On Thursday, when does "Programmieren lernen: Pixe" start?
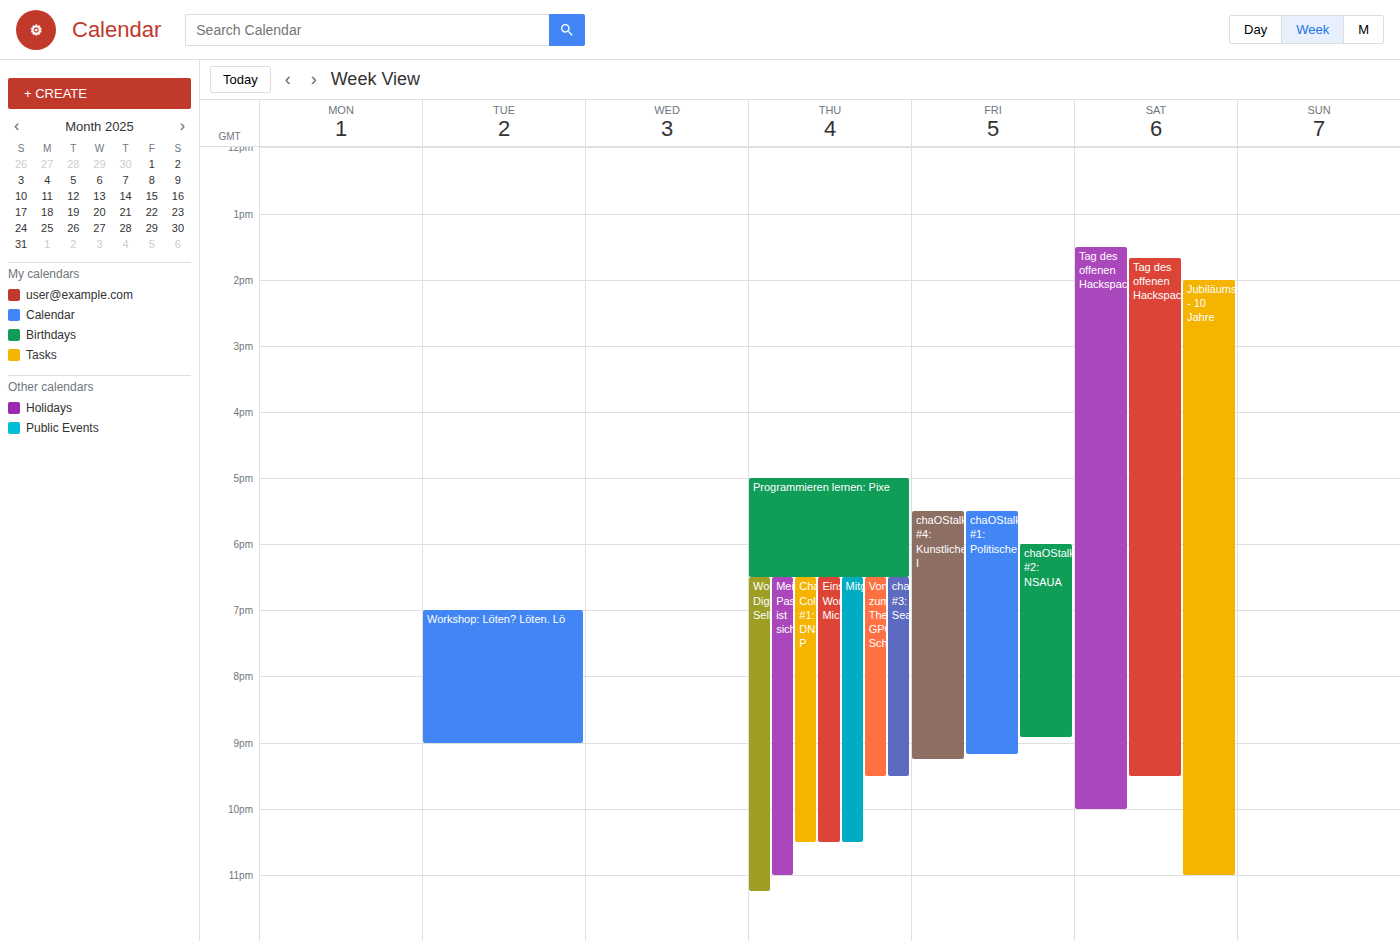
5:00 PM